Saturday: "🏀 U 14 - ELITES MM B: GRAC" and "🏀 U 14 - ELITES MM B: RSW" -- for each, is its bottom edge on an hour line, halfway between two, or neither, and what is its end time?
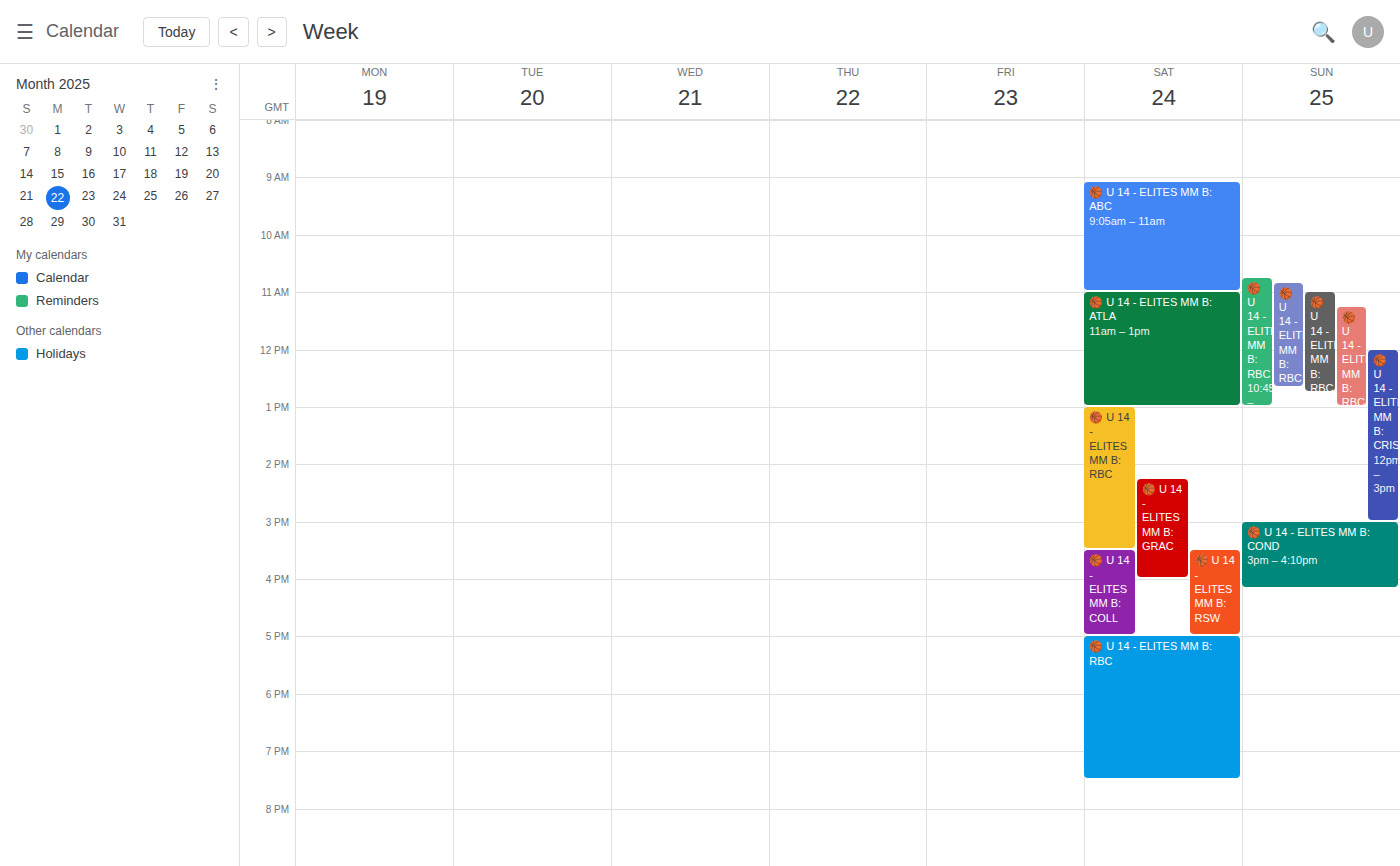
"🏀 U 14 - ELITES MM B: GRAC": 4:00 PM, exactly on the 4 PM line. "🏀 U 14 - ELITES MM B: RSW": 5:00 PM, exactly on the 5 PM line.